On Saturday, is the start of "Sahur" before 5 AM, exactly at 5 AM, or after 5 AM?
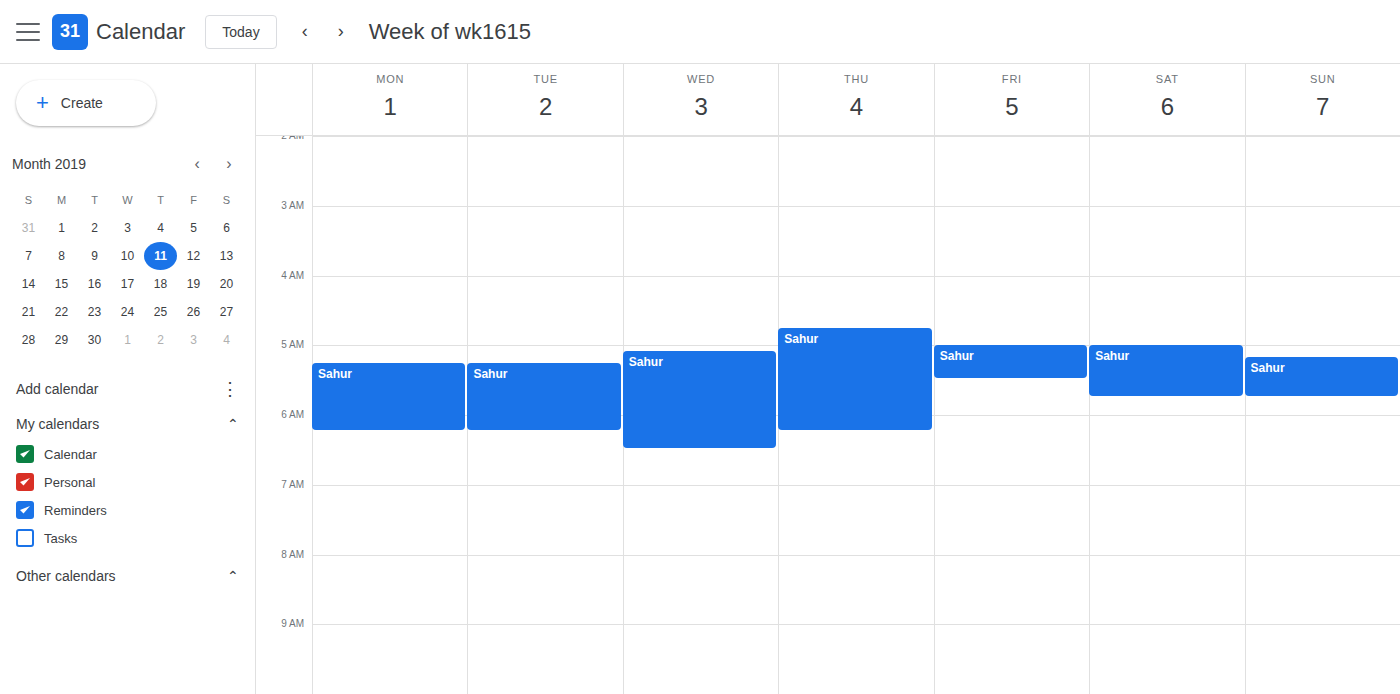
5:00 AM -- exactly at 5 AM, on the 5 AM line.